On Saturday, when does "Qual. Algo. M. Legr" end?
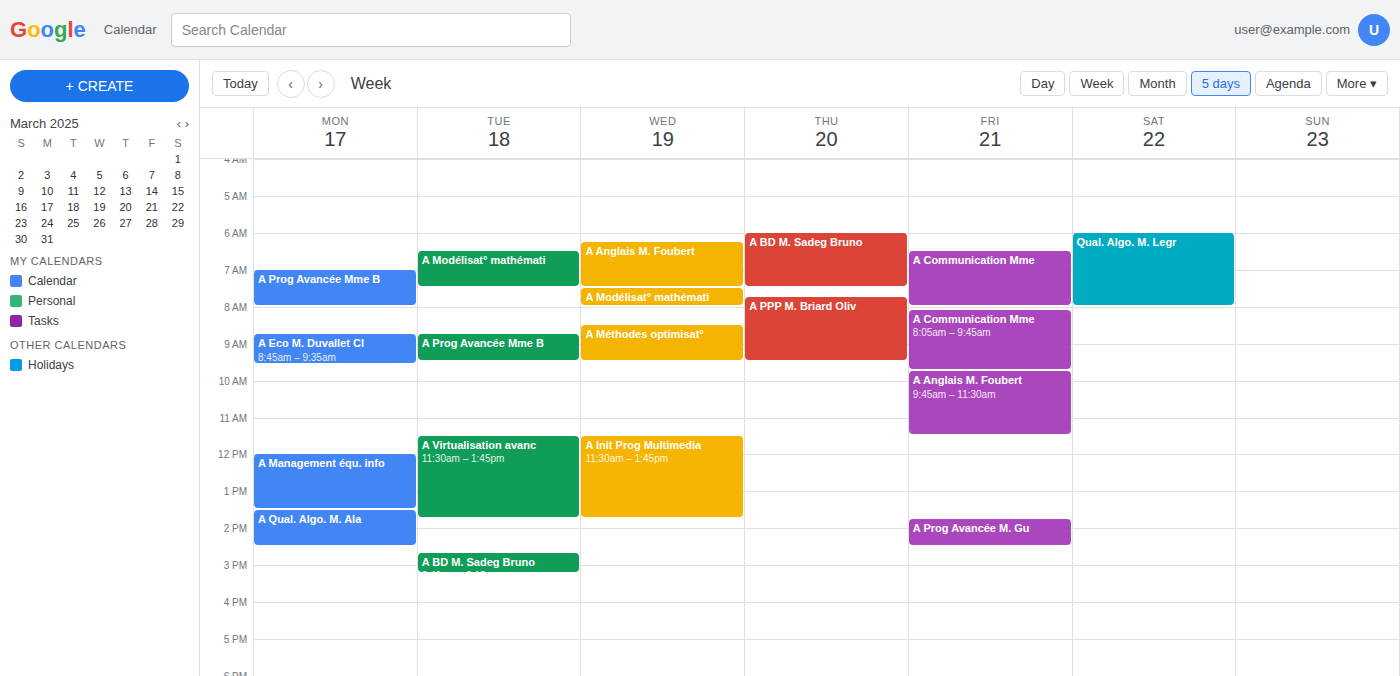
8:00 AM